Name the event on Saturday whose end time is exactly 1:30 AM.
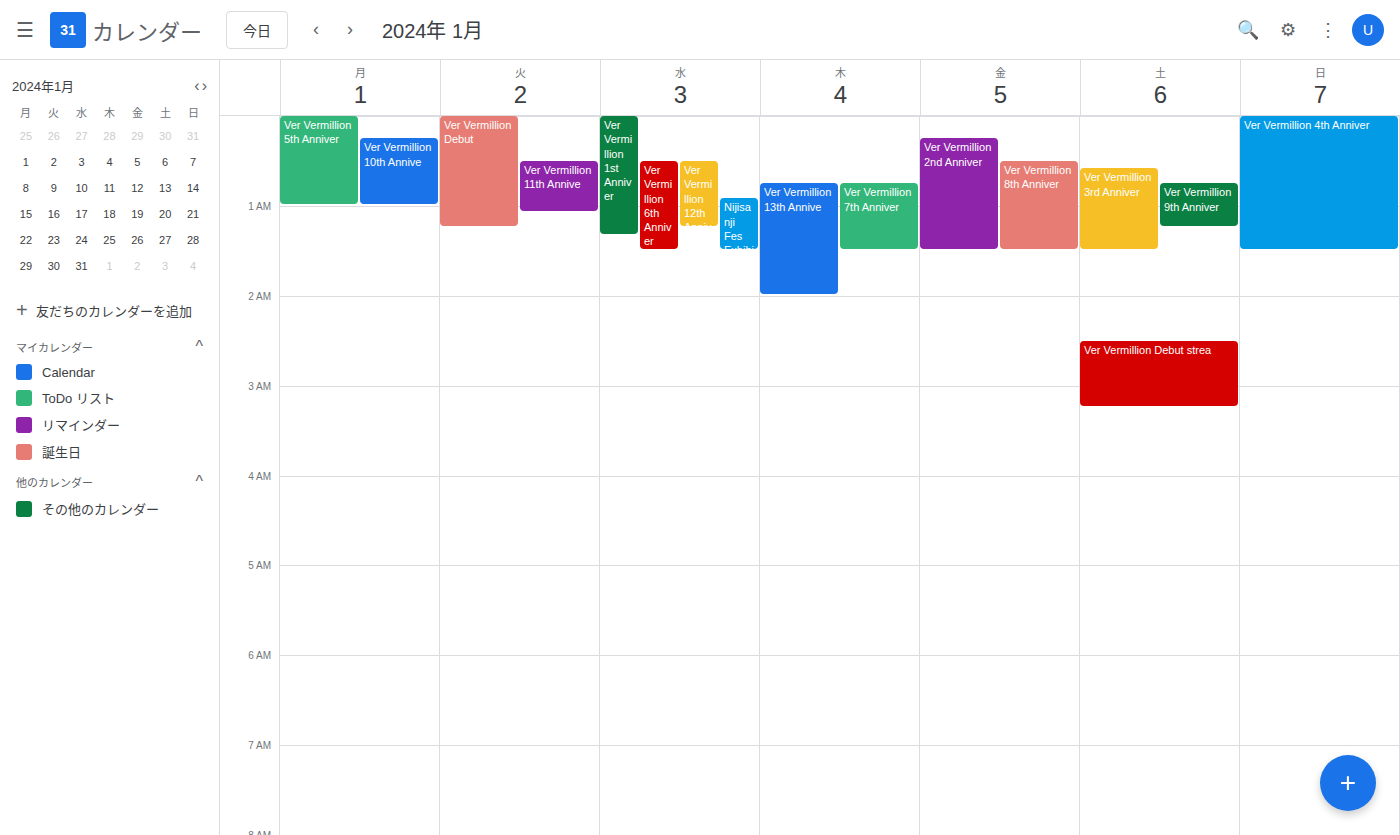
"Ver Vermillion 3rd Anniver"